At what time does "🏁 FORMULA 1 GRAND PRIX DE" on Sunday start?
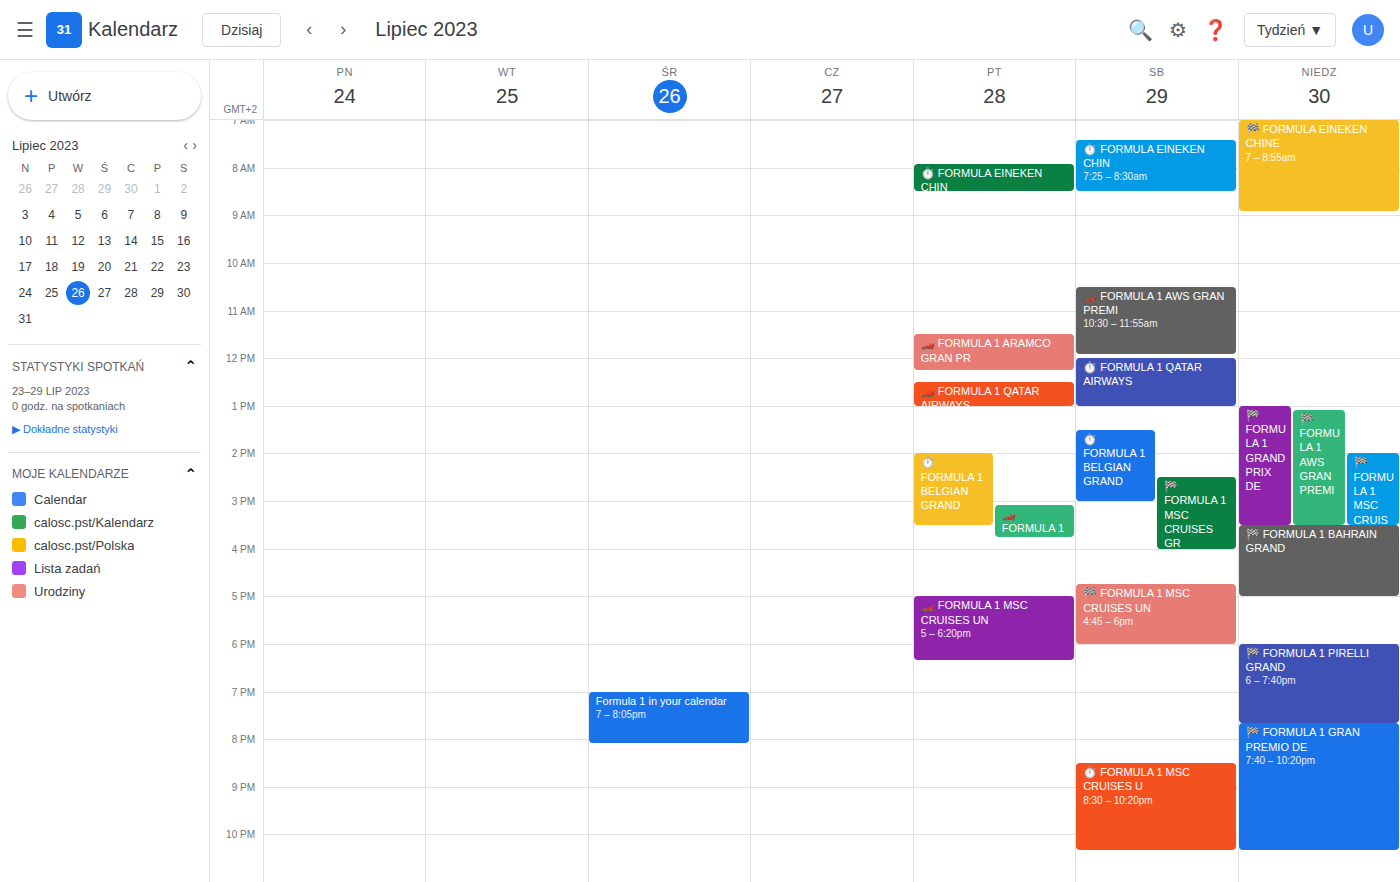
1:00 PM